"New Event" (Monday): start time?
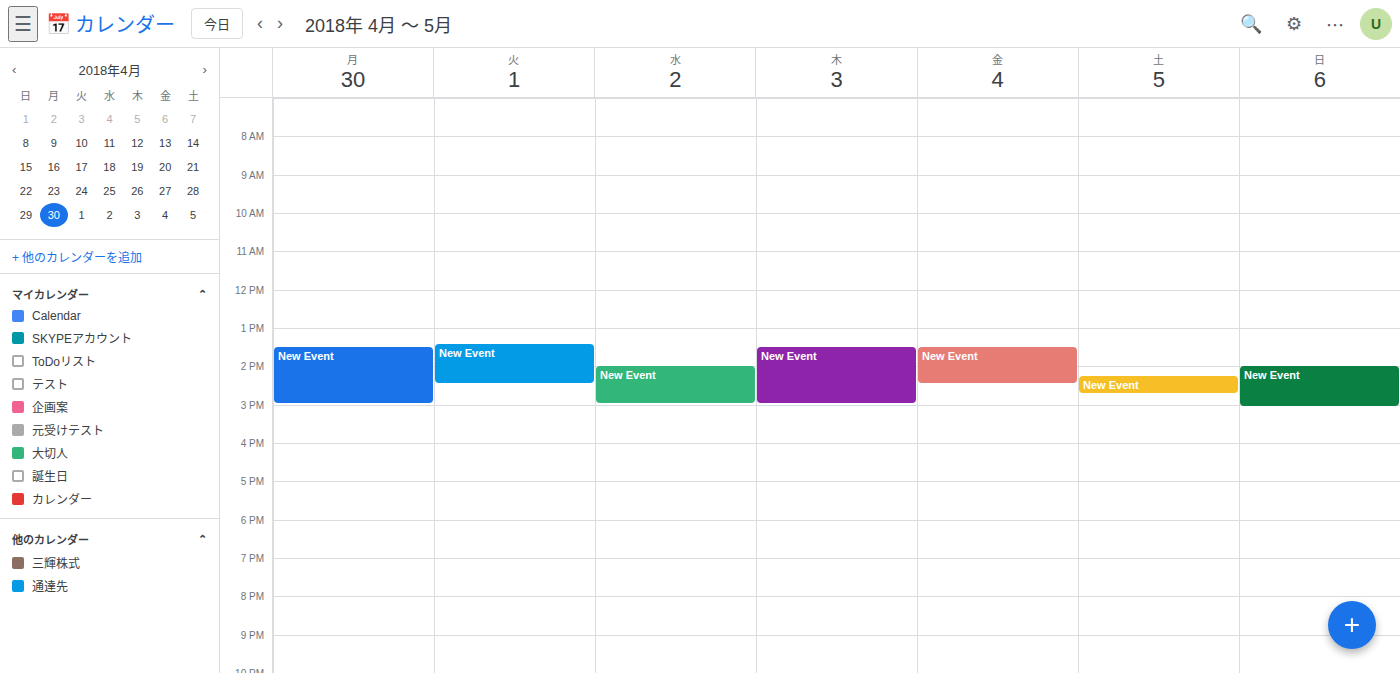
1:30 PM